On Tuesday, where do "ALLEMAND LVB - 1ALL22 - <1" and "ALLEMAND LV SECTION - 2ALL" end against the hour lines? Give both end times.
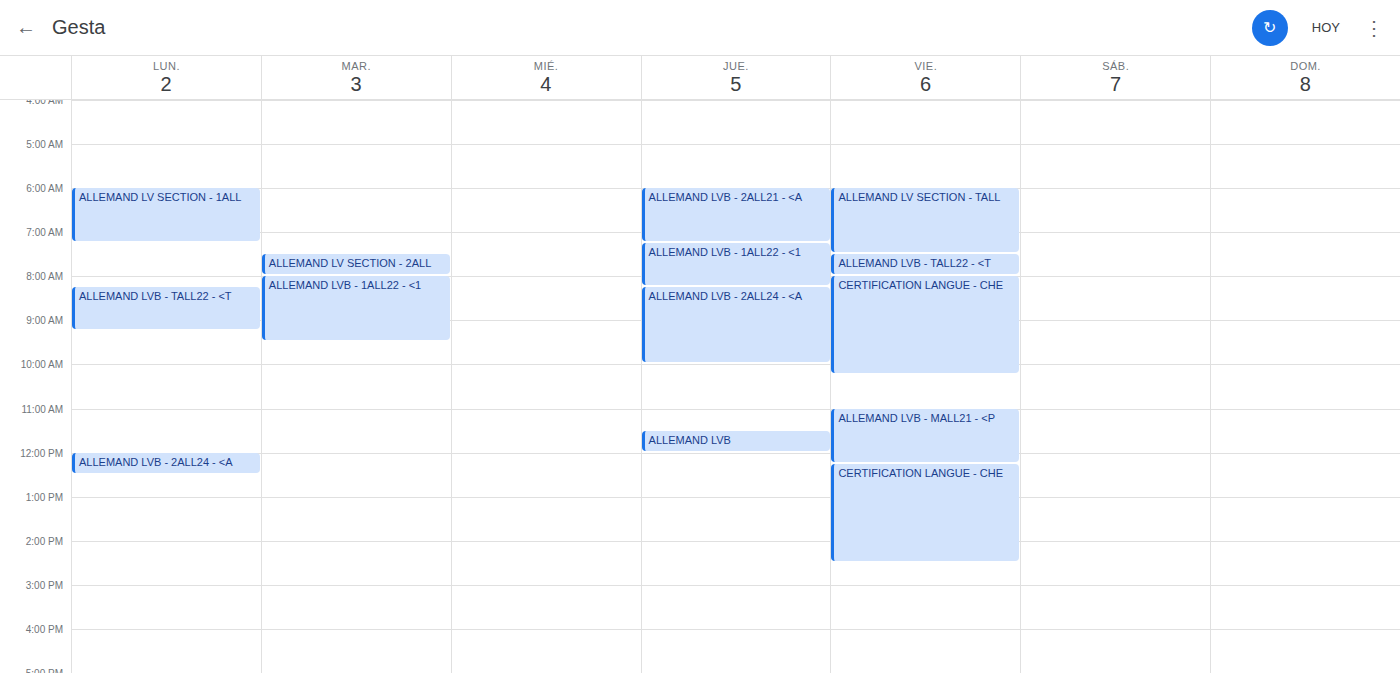
"ALLEMAND LVB - 1ALL22 - <1": 9:30 AM, halfway between the 9 AM and 10 AM lines. "ALLEMAND LV SECTION - 2ALL": 8:00 AM, exactly on the 8 AM line.